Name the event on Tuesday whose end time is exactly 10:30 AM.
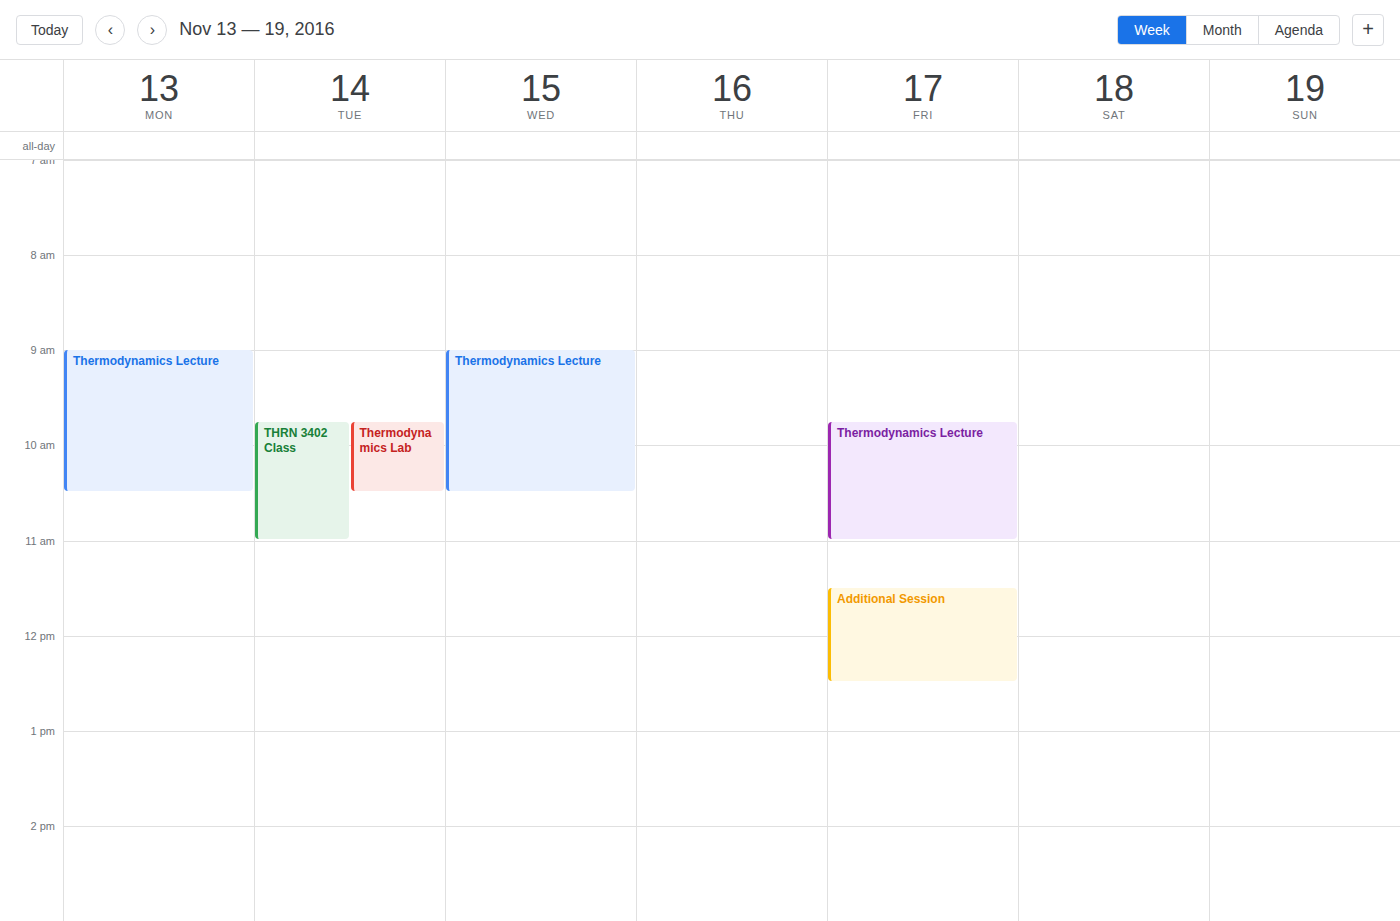
"Thermodynamics Lab"